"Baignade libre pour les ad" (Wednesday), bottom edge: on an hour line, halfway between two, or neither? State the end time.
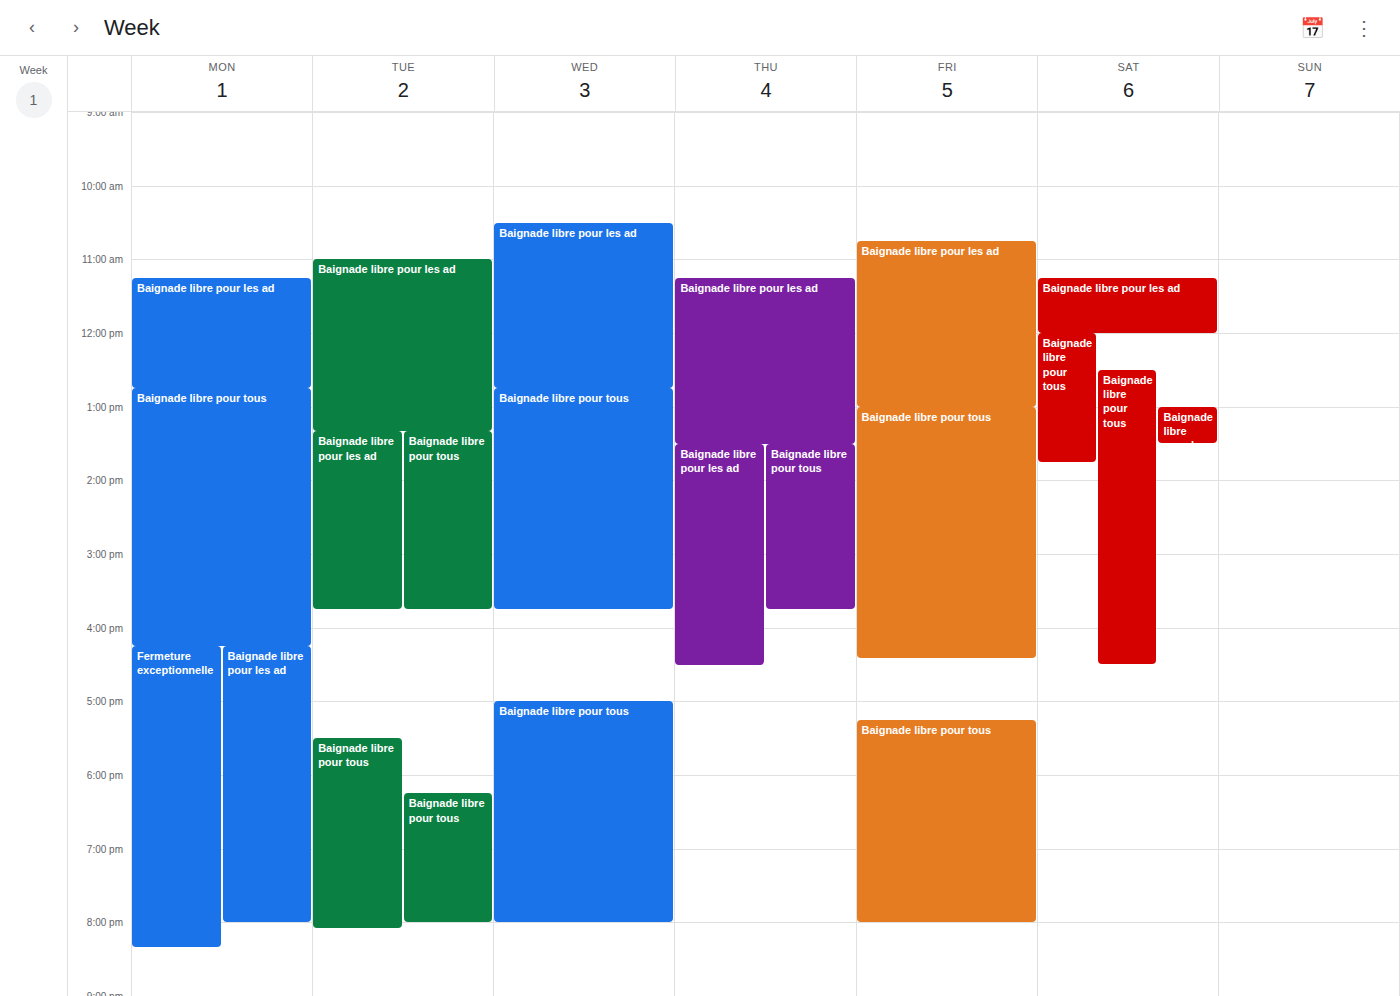
12:45 PM -- neither: three quarters of the way from the 12 PM line to the 1 PM line.